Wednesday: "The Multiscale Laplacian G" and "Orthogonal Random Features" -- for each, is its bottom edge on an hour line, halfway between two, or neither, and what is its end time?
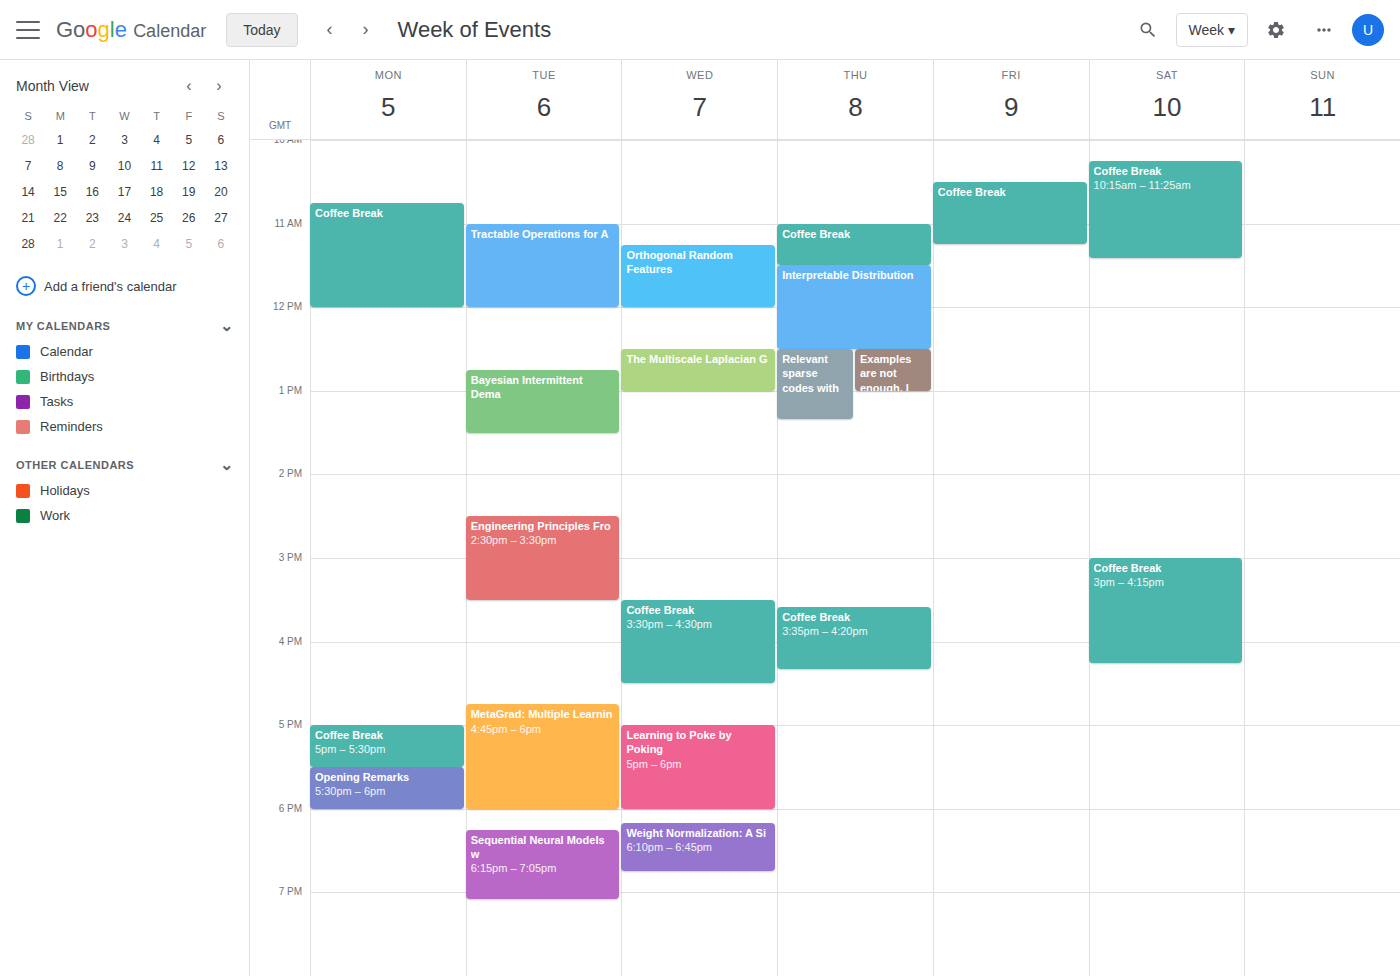
"The Multiscale Laplacian G": 1:00 PM, exactly on the 1 PM line. "Orthogonal Random Features": 12:00 PM, exactly on the 12 PM line.